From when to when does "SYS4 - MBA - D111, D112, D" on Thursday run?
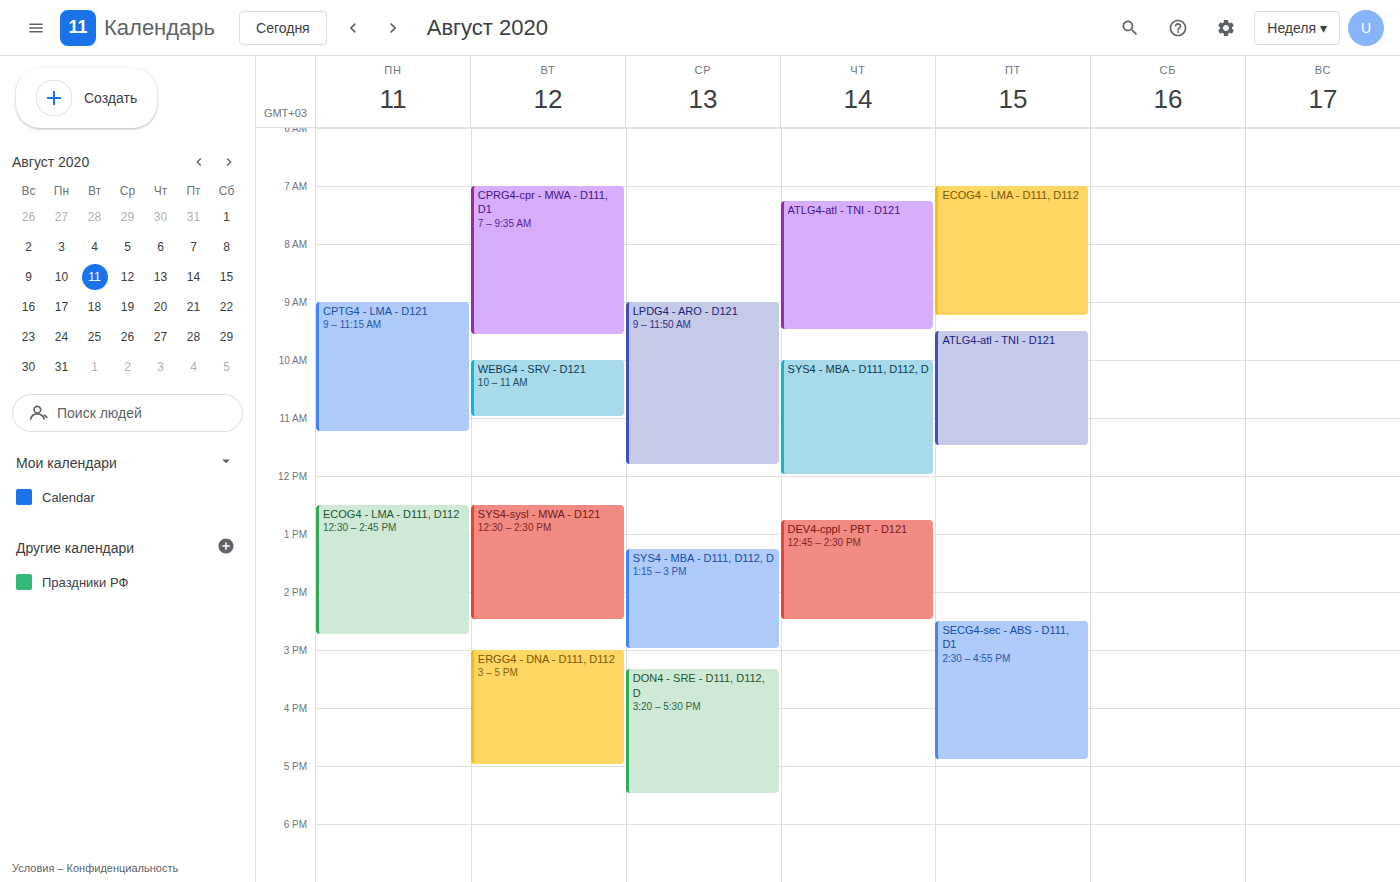
10:00 AM to 12:00 PM